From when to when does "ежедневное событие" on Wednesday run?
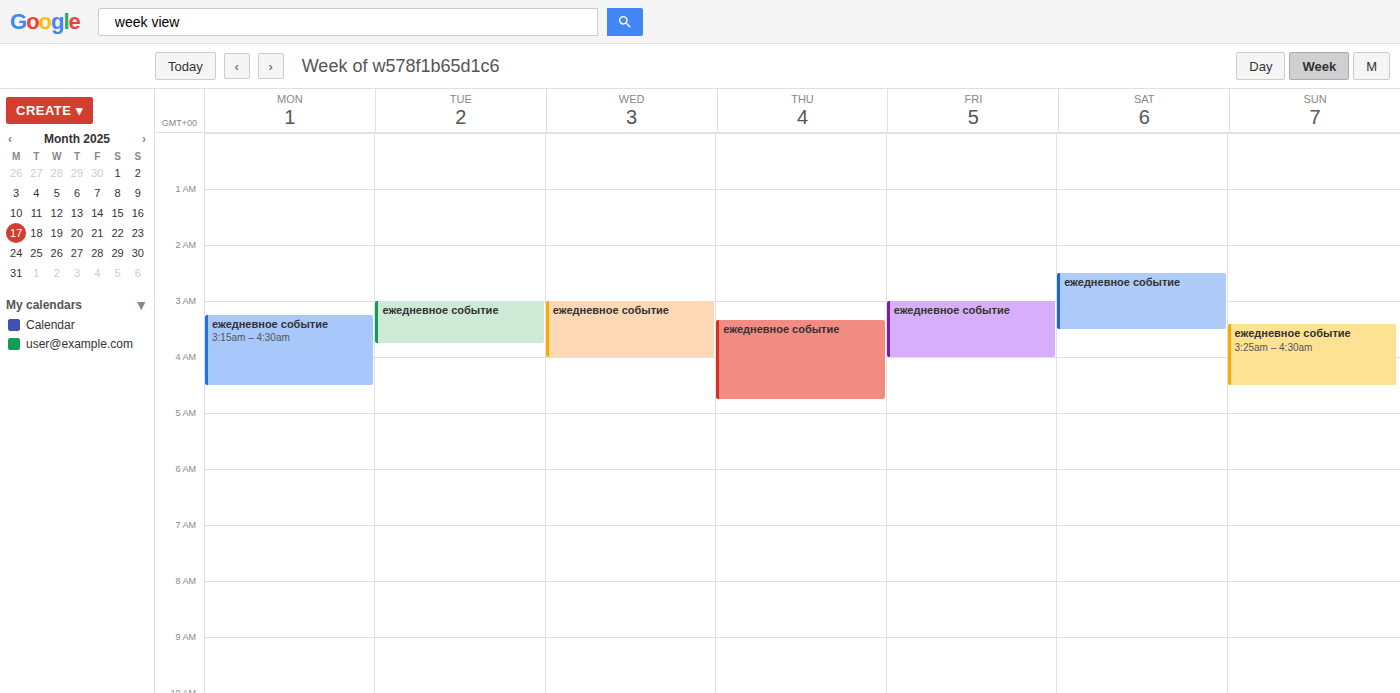
03:00 to 04:00